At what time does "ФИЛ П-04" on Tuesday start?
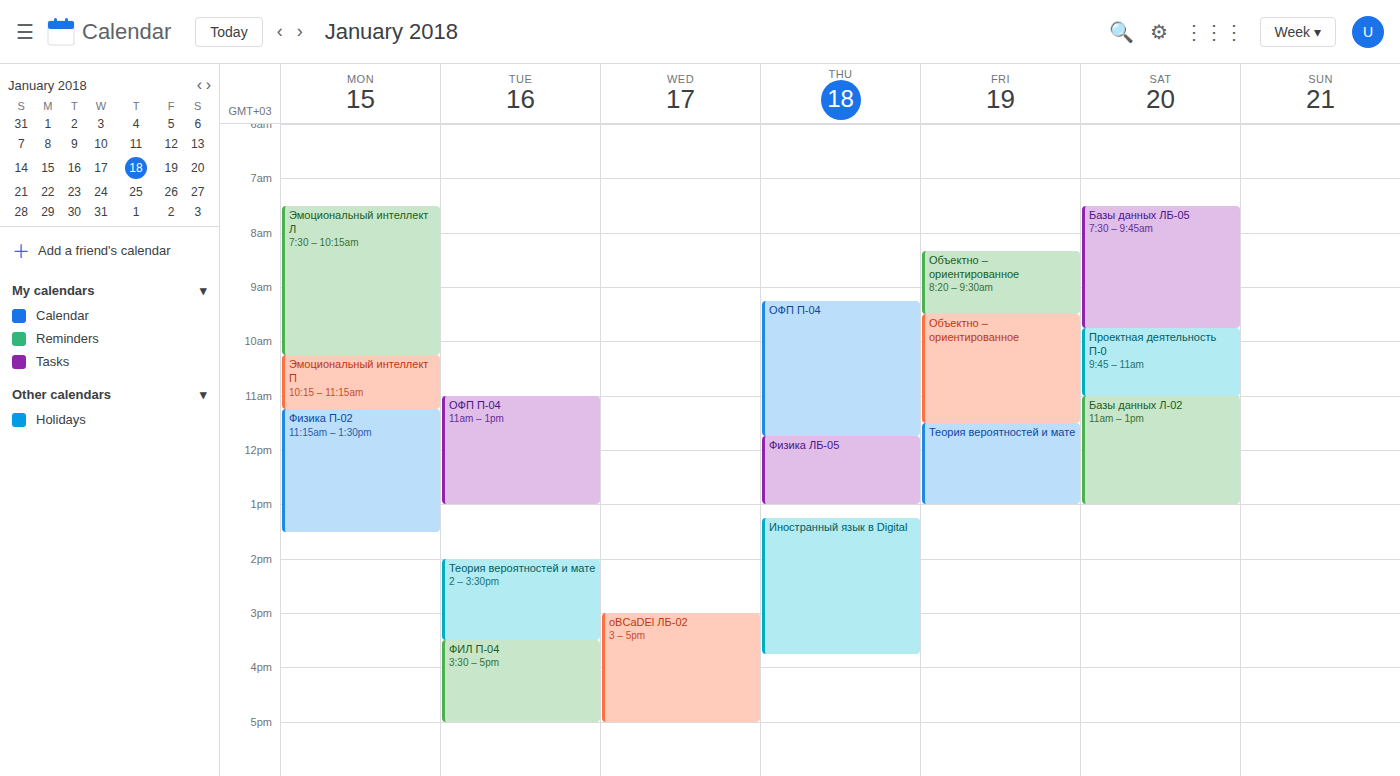
15:30